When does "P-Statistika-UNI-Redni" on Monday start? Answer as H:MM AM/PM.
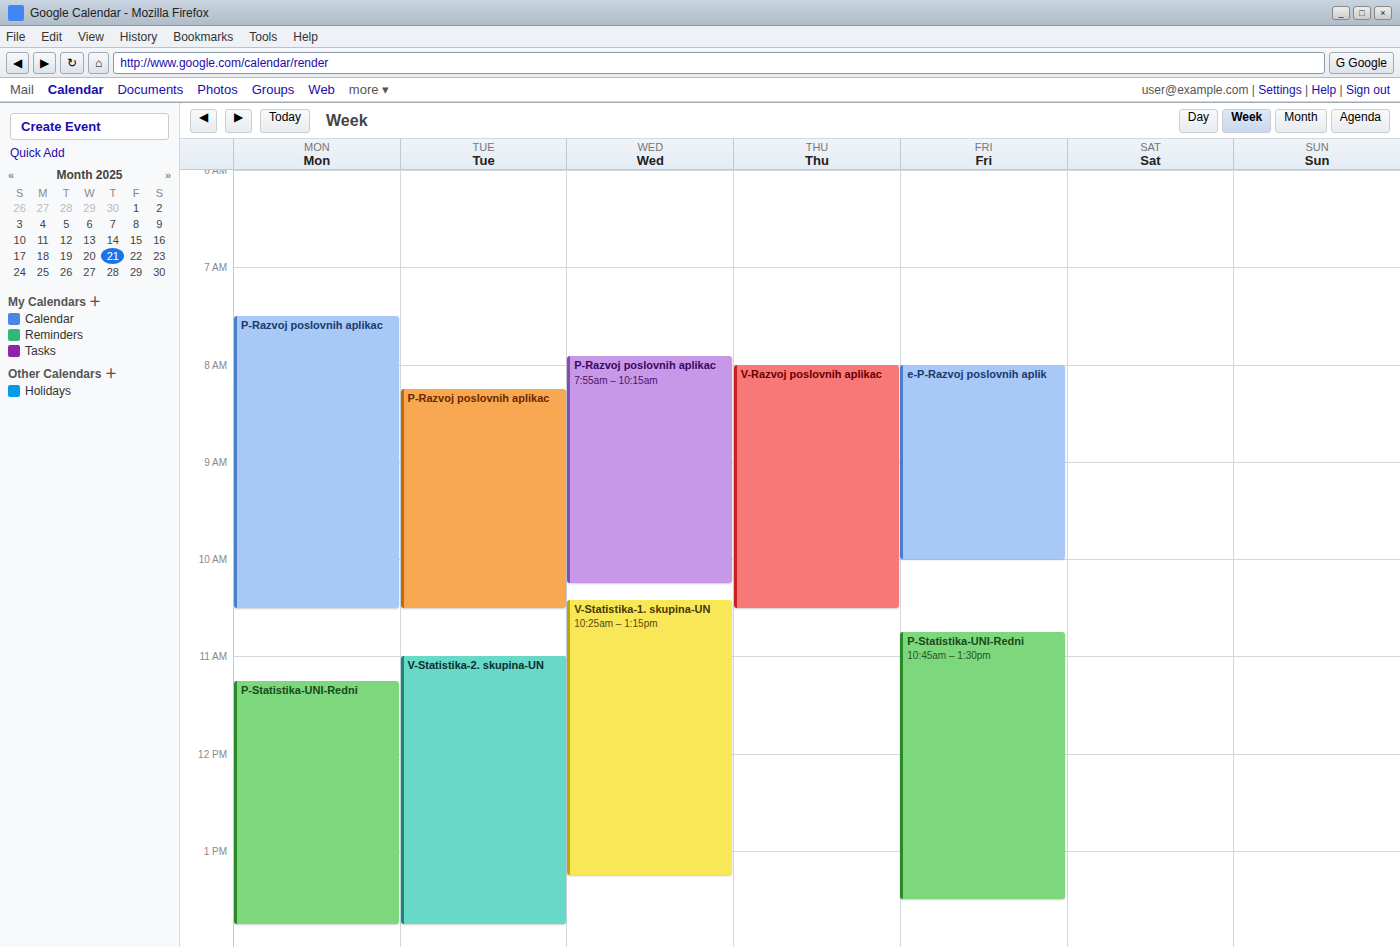
11:15 AM